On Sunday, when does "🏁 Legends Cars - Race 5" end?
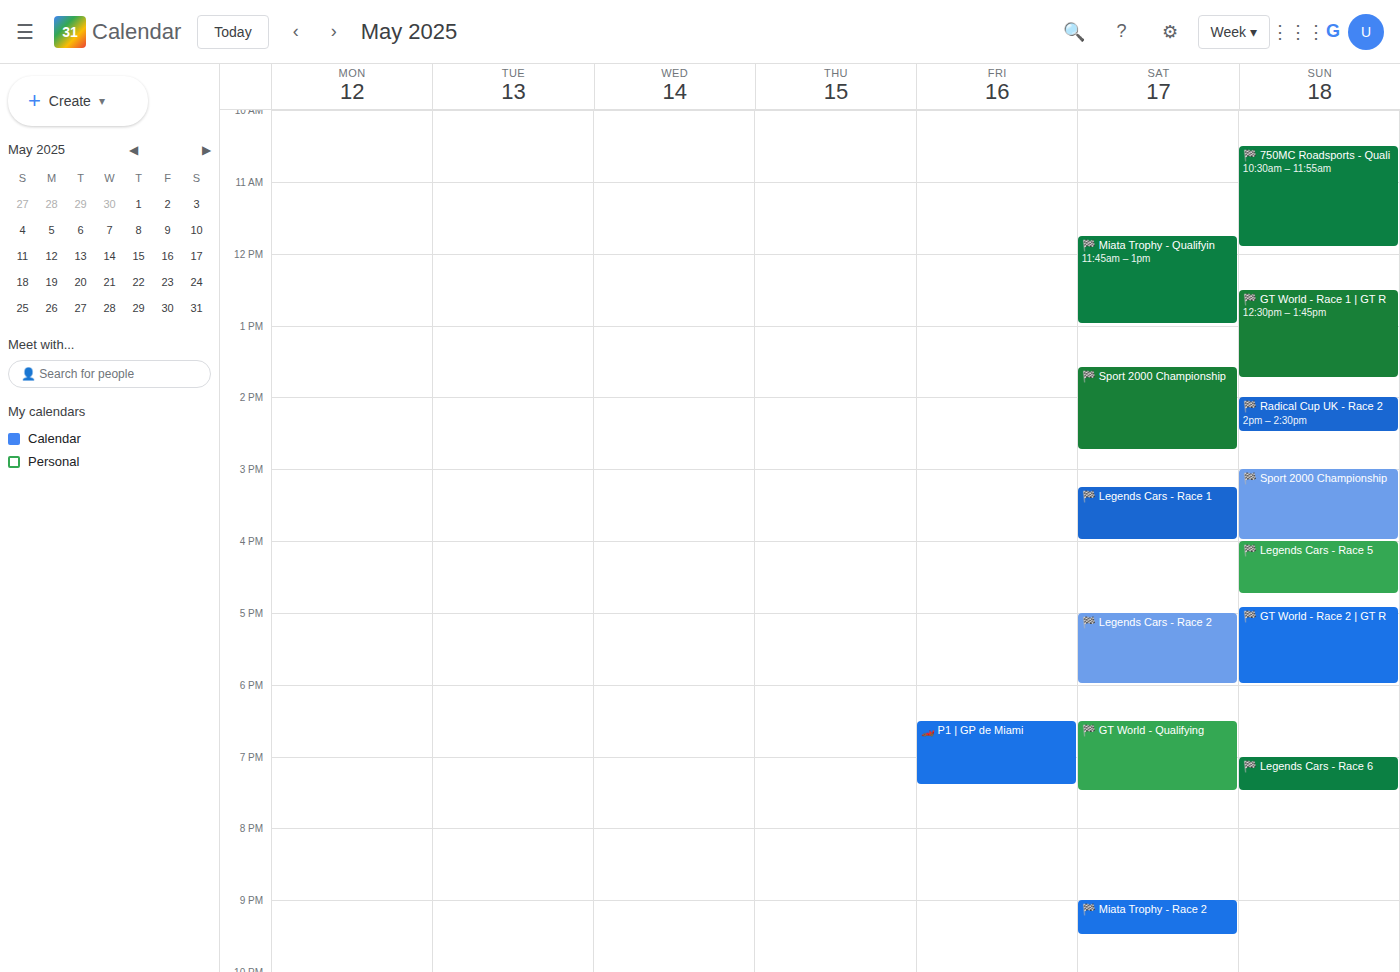
4:45 PM